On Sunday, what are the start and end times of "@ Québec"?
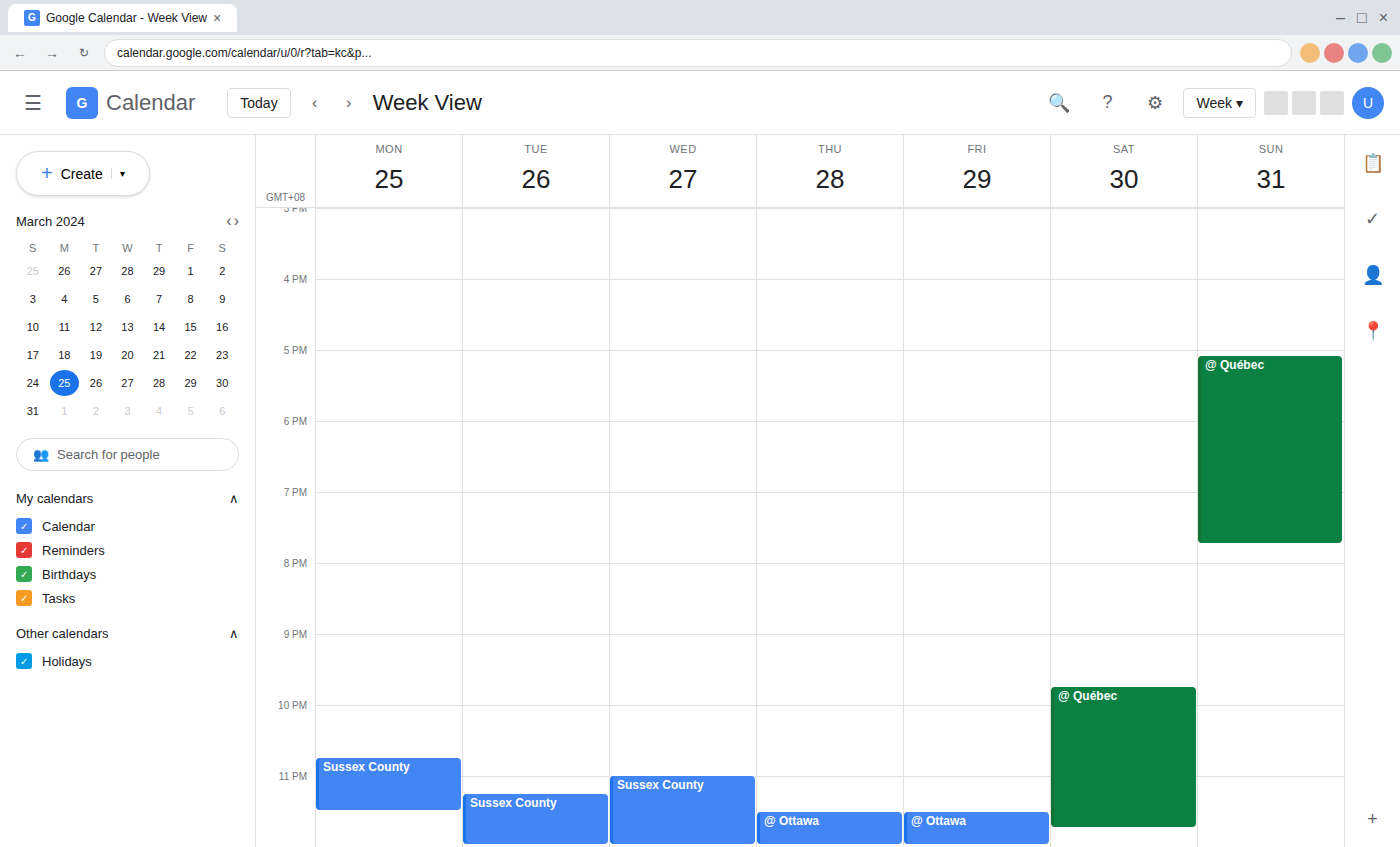
5:05 PM to 7:45 PM